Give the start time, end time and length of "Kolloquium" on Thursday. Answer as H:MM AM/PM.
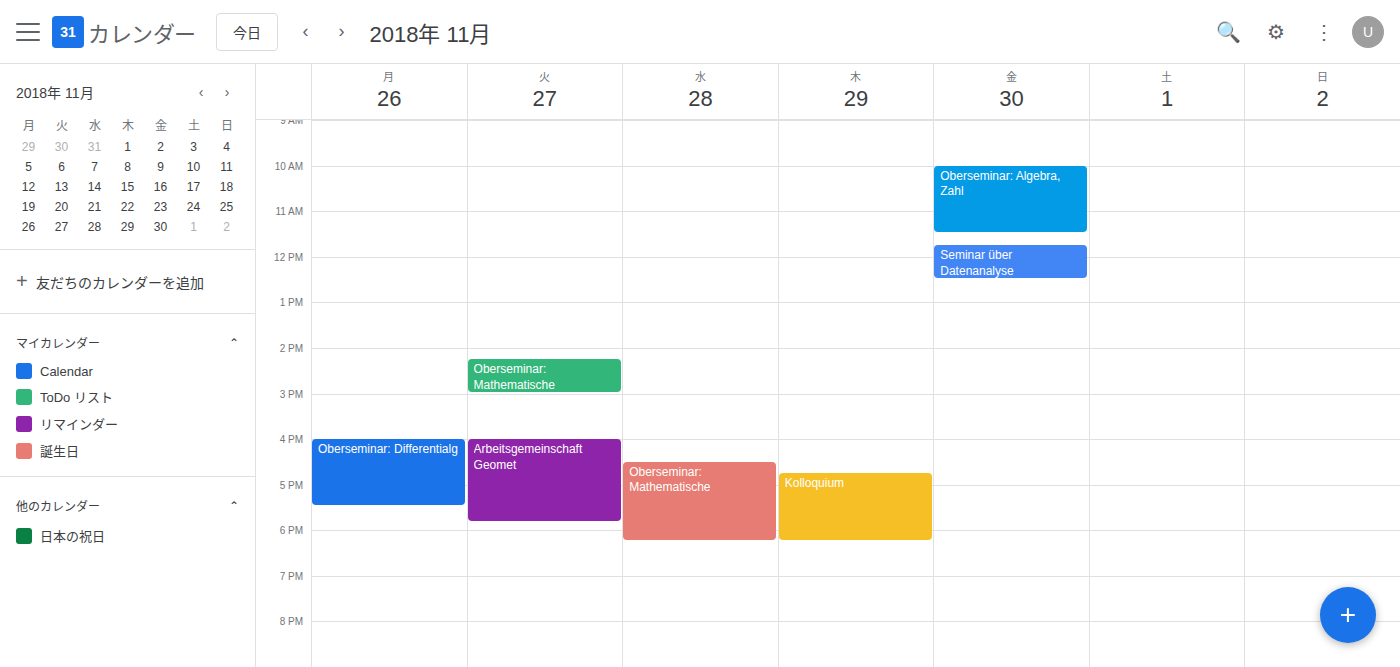
4:45 PM to 6:15 PM, 1 hour 30 minutes